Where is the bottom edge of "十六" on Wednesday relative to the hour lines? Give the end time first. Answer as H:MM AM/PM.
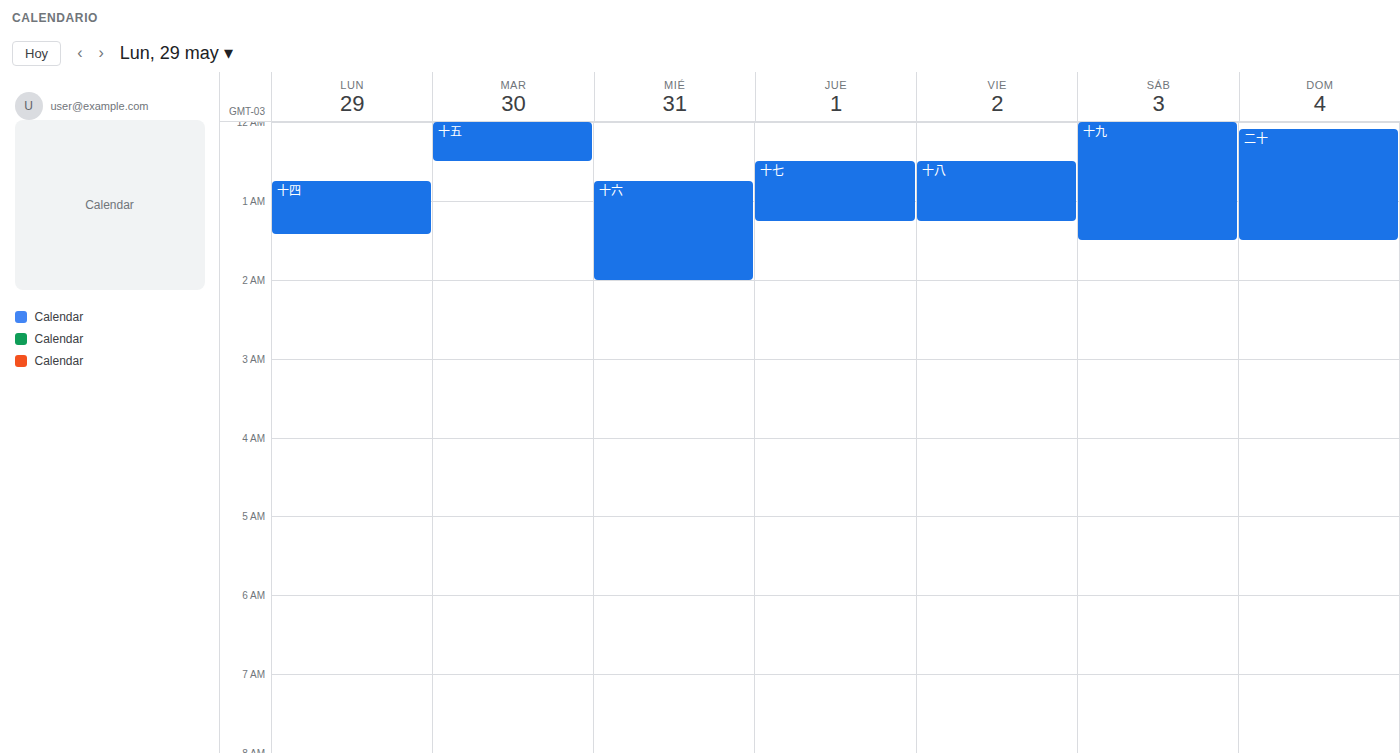
2:00 AM -- exactly on the 2 AM line.